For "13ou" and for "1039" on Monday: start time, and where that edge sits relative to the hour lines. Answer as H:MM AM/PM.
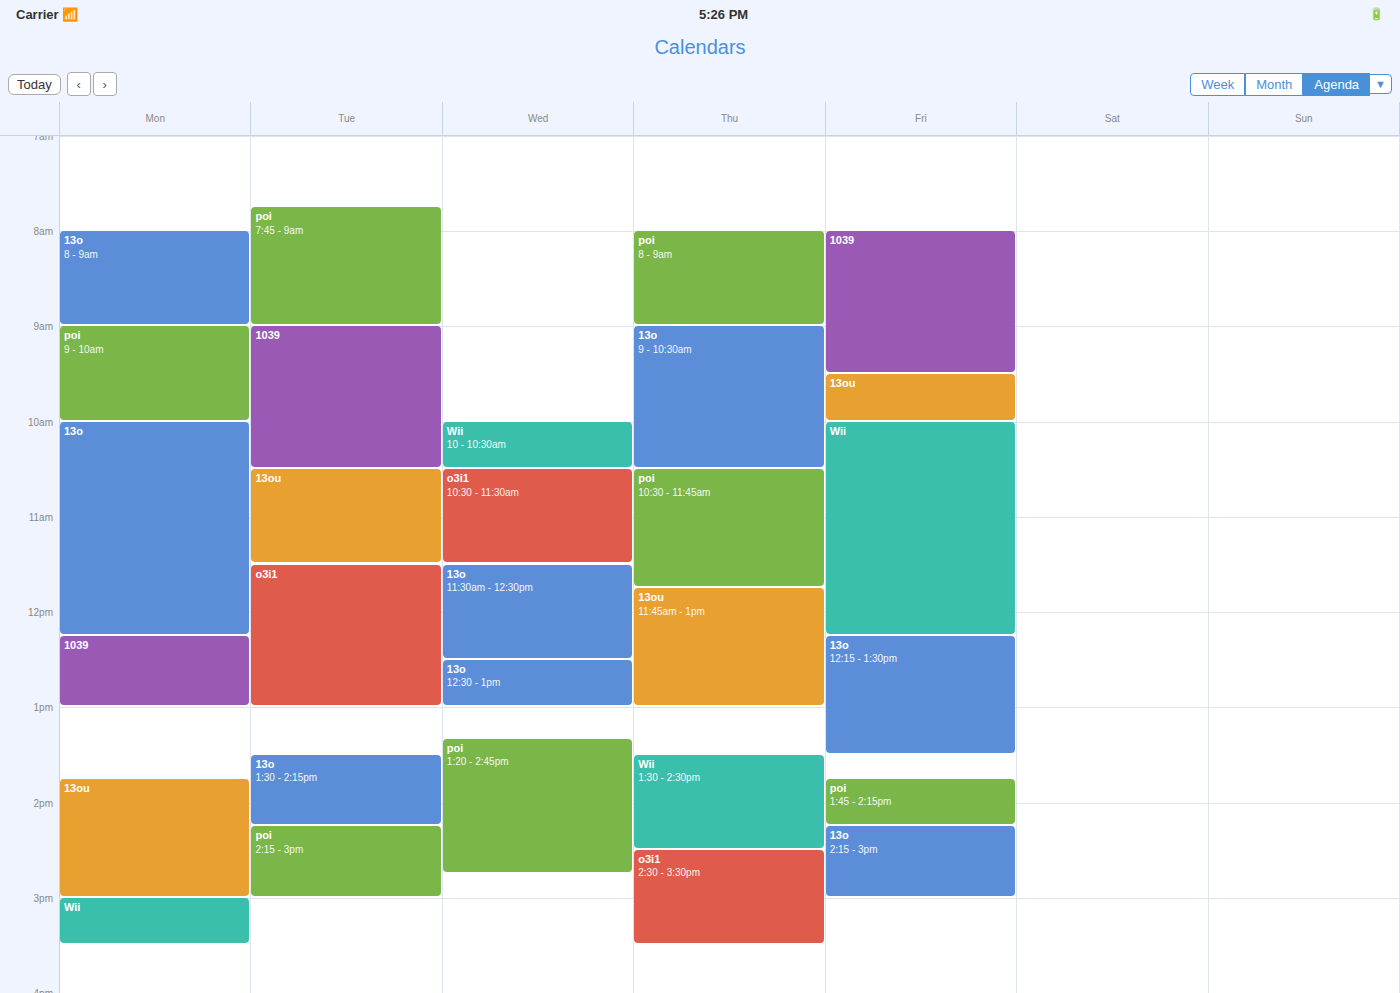
"13ou": 1:45 PM, neither: three quarters of the way from the 1 PM line to the 2 PM line. "1039": 12:15 PM, neither: a quarter of the way from the 12 PM line to the 1 PM line.